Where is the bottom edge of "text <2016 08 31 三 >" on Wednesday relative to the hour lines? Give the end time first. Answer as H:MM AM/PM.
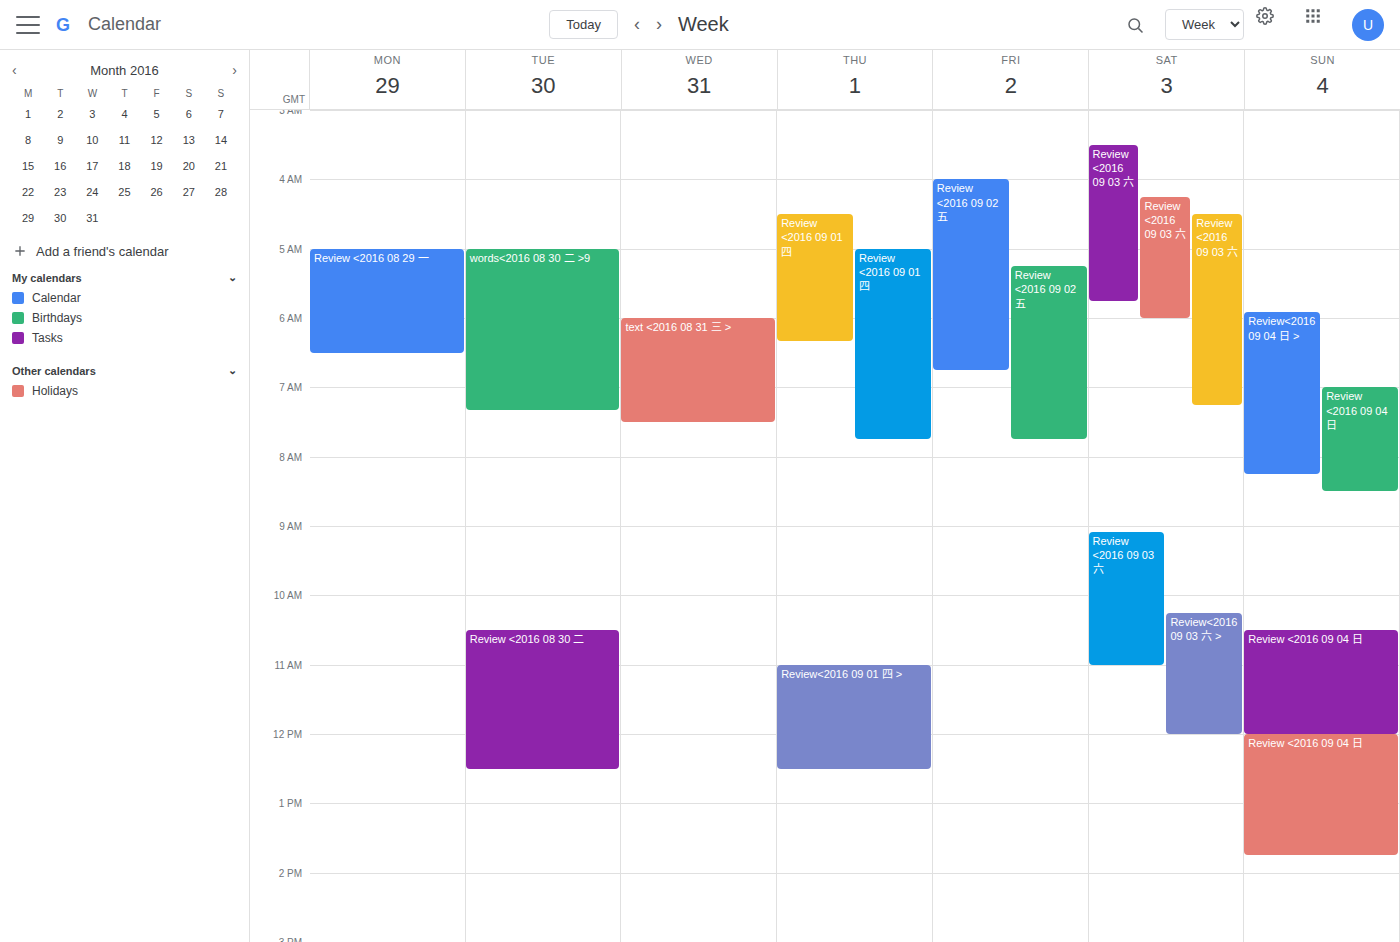
7:30 AM -- halfway between the 7 AM and 8 AM lines.